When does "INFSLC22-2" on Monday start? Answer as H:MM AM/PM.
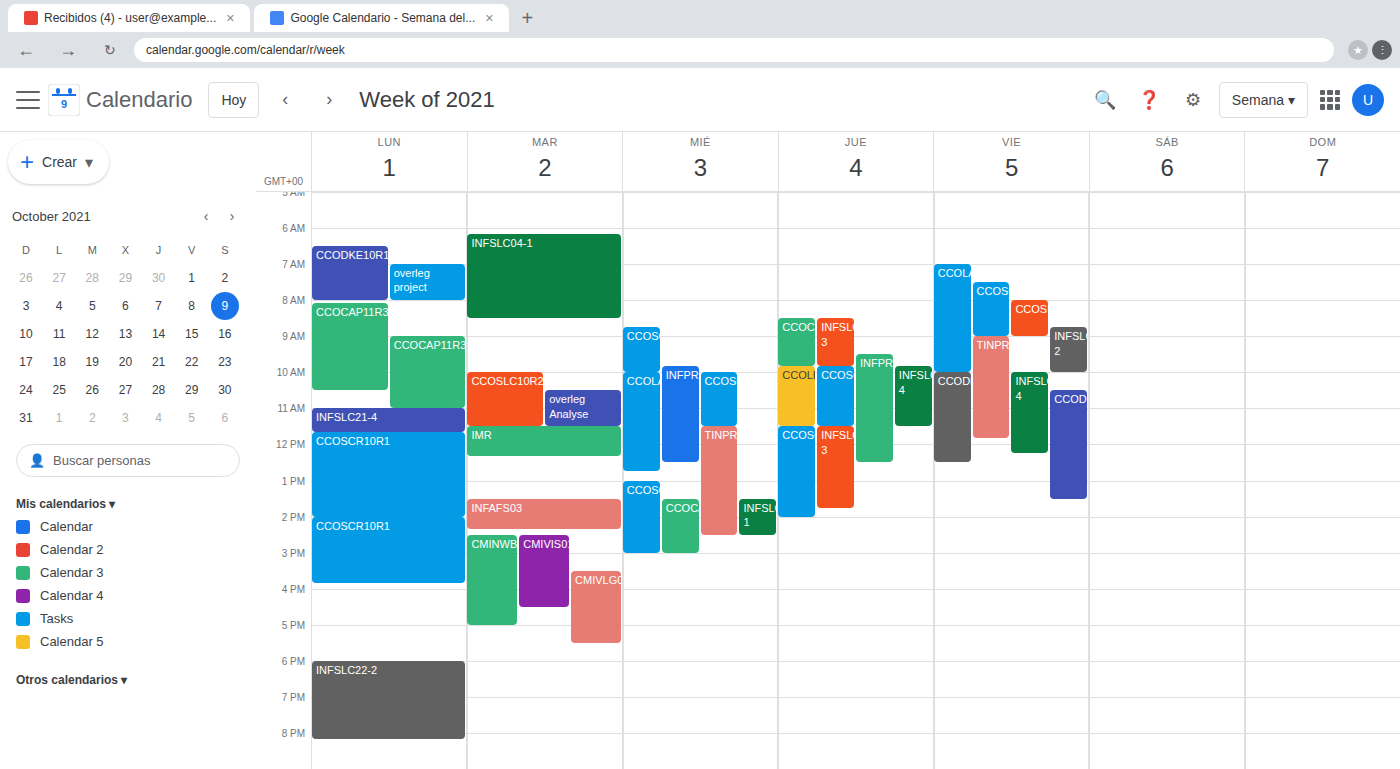
6:00 PM